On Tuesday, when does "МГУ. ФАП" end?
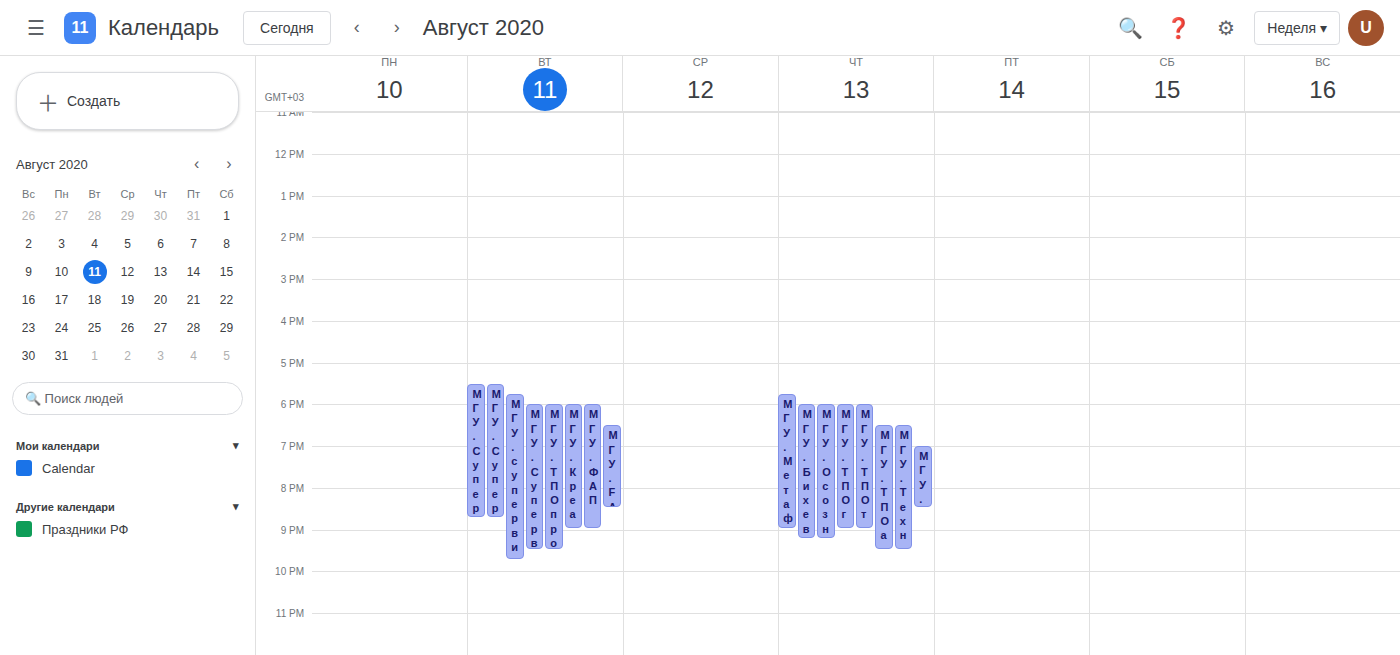
9:00 PM